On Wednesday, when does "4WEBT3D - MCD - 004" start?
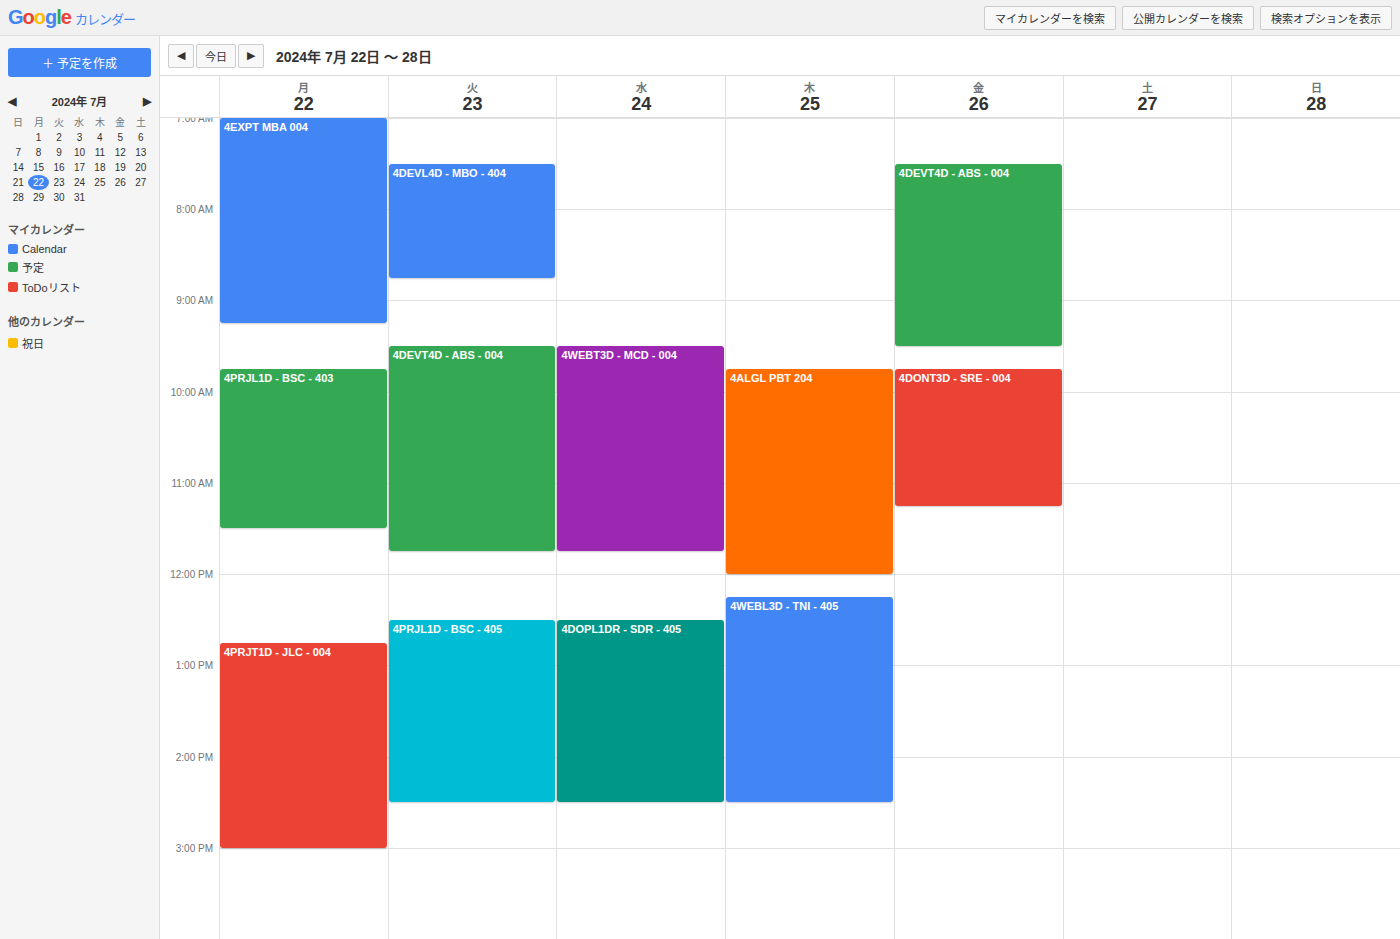
9:30 AM